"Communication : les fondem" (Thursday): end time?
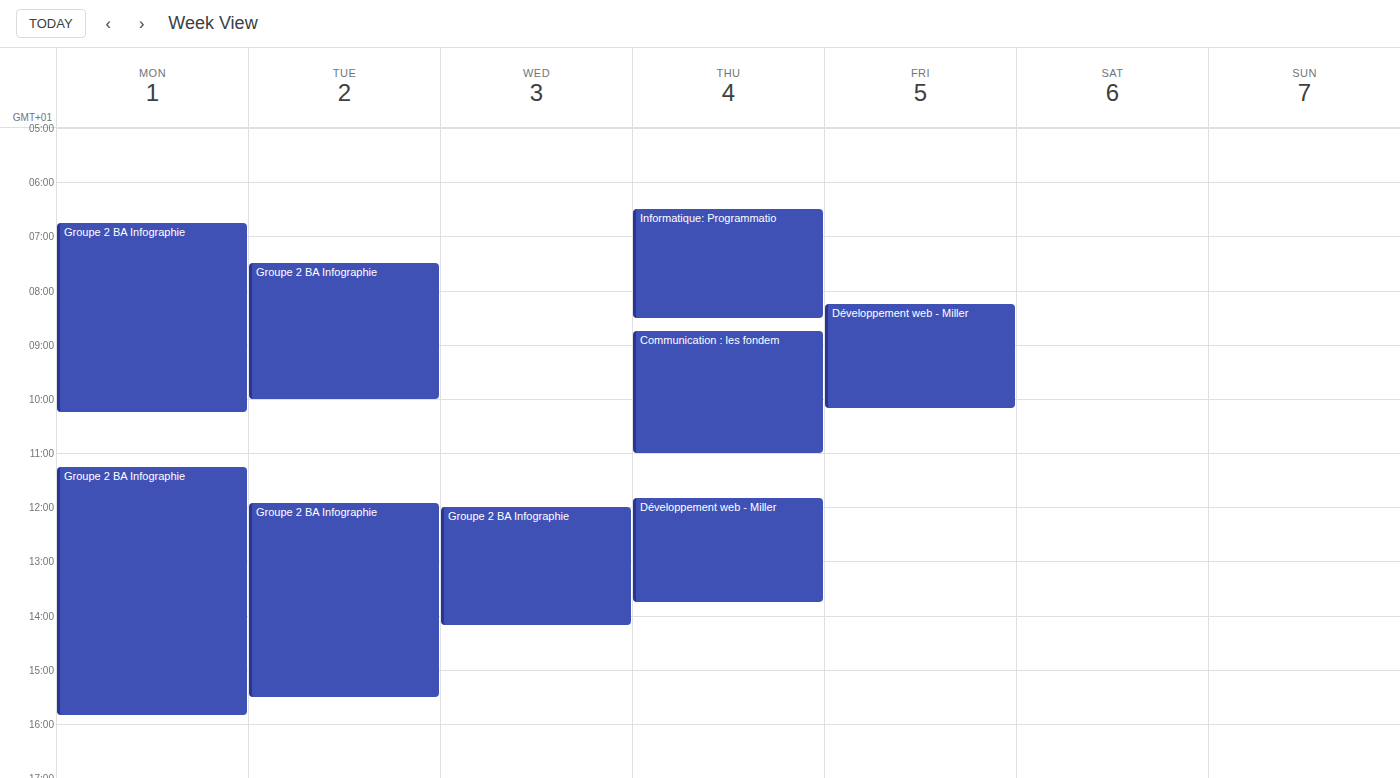
11:00 AM